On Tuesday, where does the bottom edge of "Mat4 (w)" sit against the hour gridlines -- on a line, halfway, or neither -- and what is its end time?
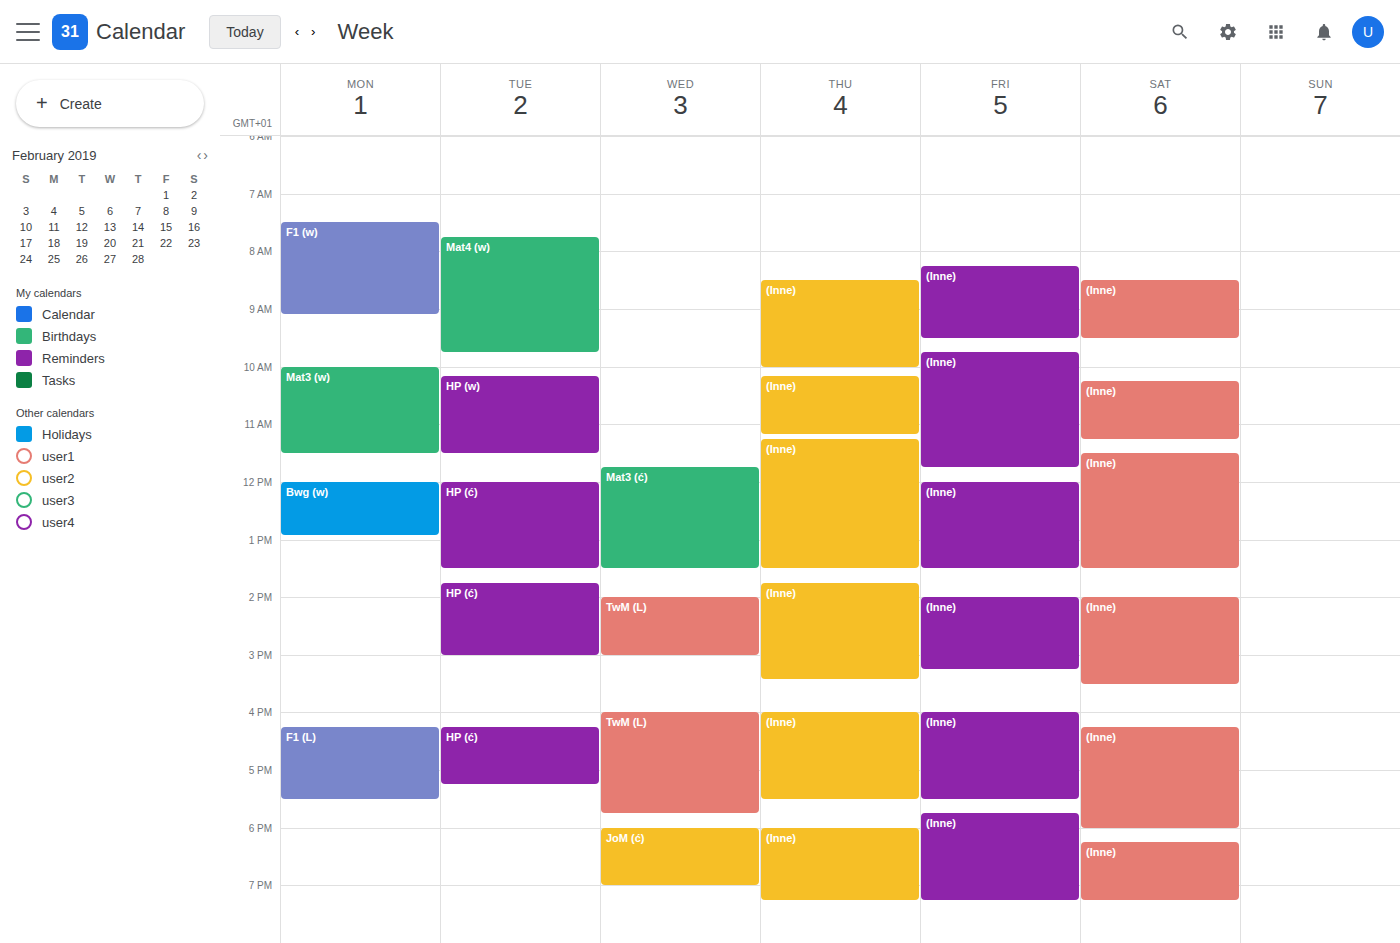
9:45 AM -- neither: three quarters of the way from the 9 AM line to the 10 AM line.